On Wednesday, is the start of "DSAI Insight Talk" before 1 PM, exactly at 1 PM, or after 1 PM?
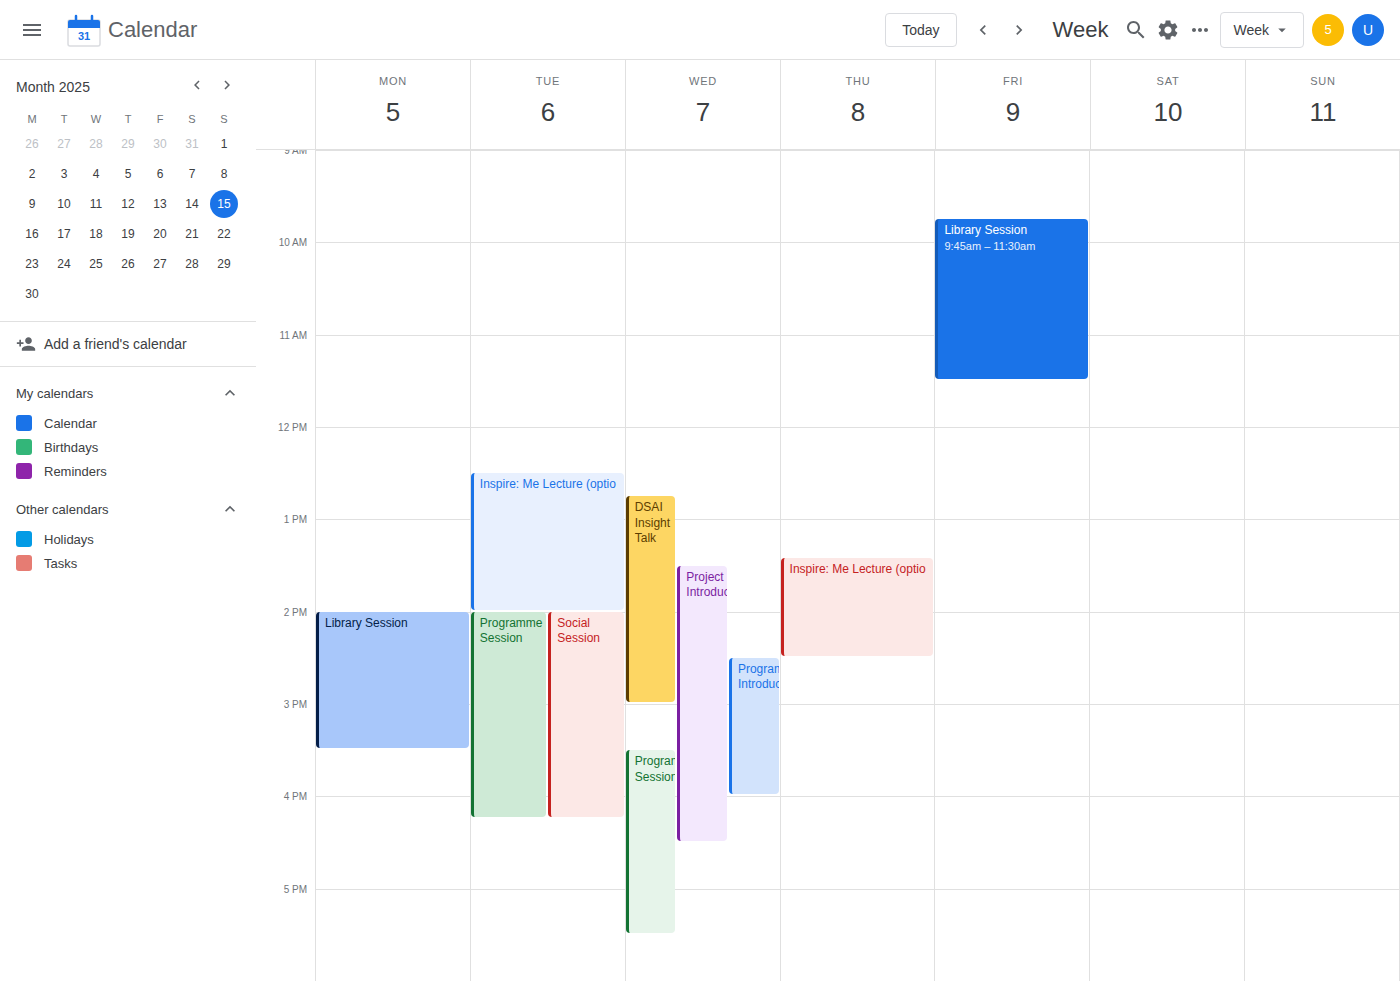
12:45 PM -- before 1 PM, 15 minutes above the 1 PM line.